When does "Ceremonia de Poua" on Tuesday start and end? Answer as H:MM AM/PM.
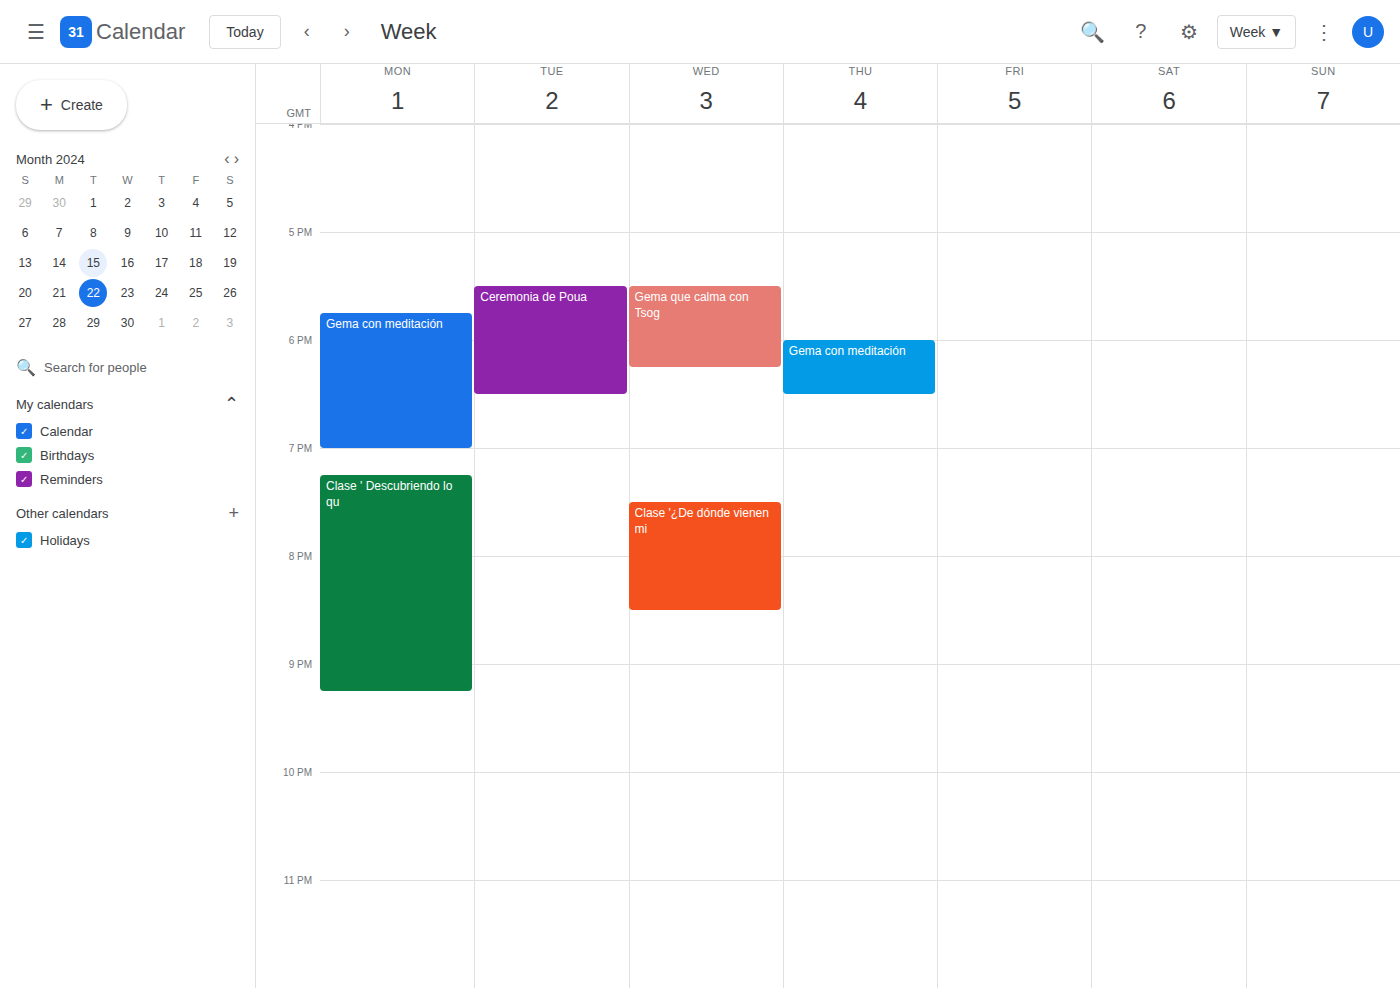
5:30 PM to 6:30 PM